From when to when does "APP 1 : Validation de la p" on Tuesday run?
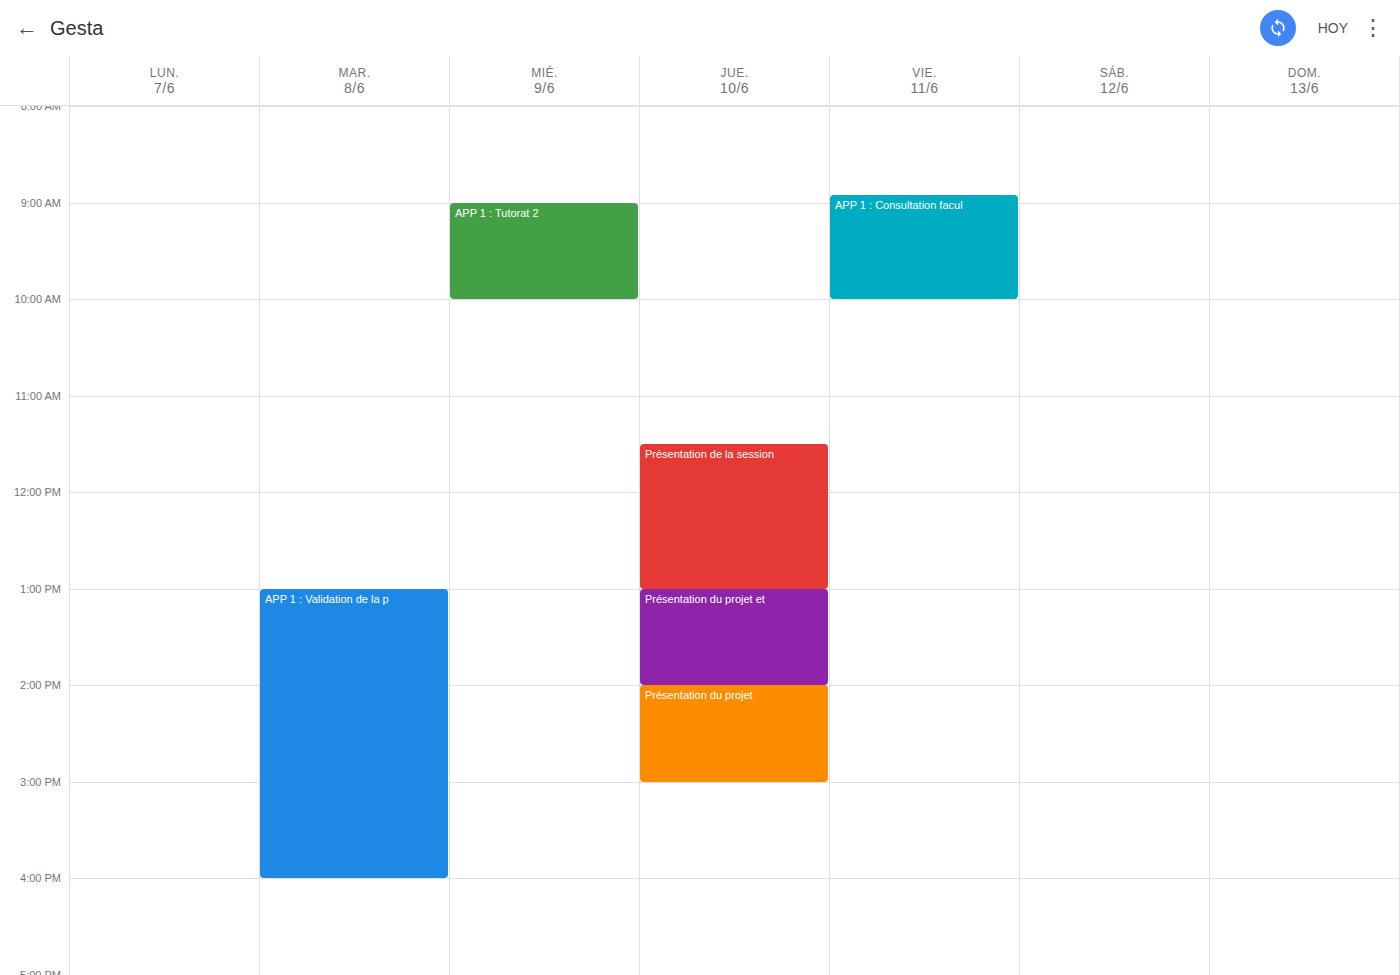
1:00 PM to 4:00 PM